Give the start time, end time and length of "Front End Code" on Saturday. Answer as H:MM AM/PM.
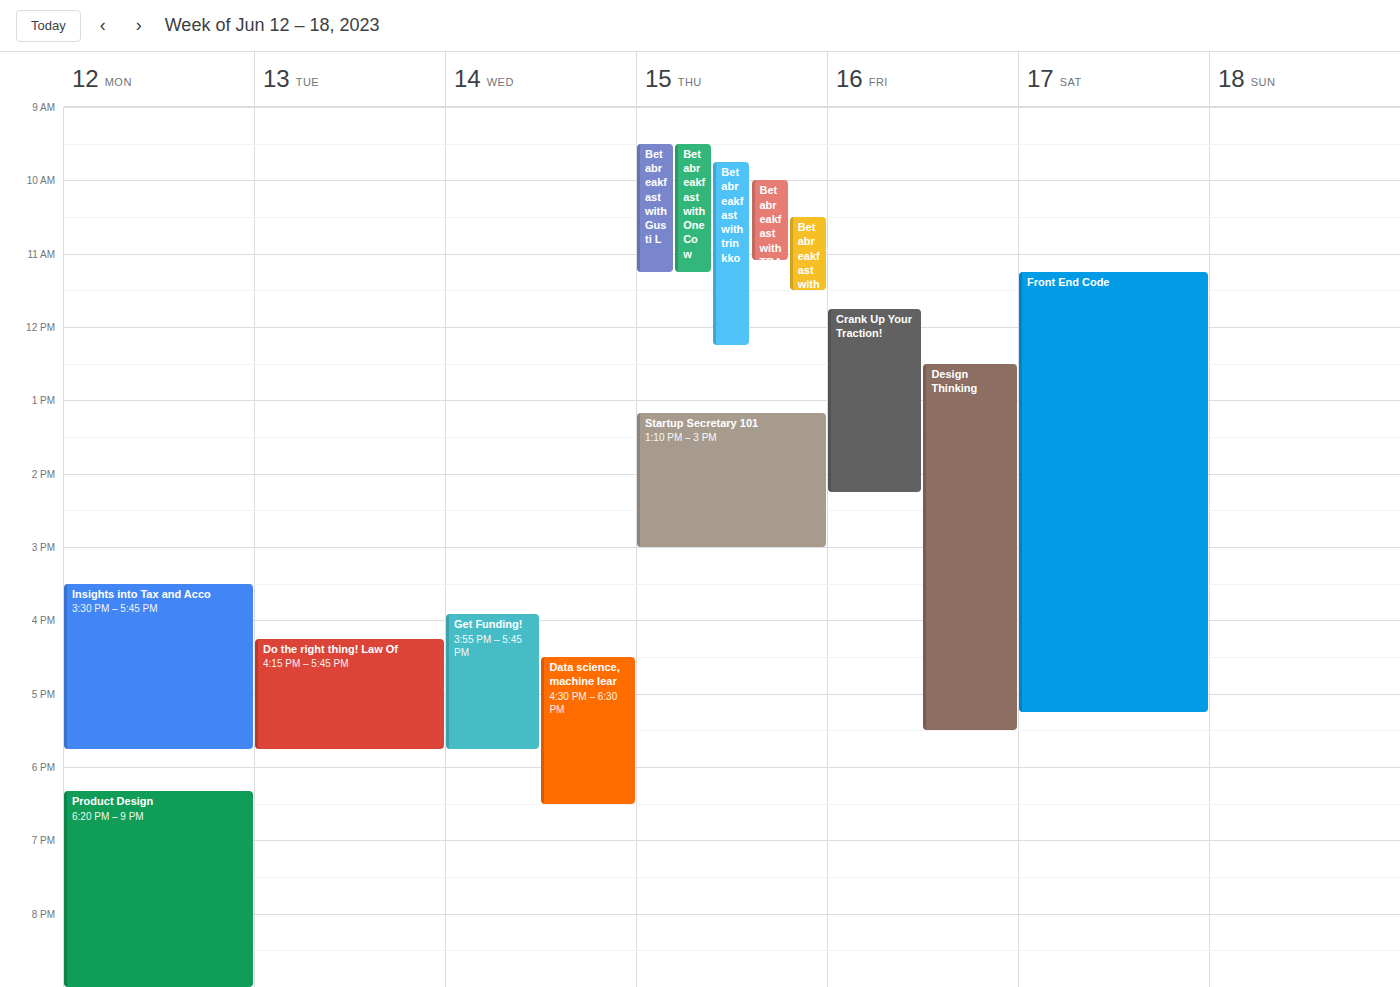
11:15 AM to 5:15 PM, 6 hours